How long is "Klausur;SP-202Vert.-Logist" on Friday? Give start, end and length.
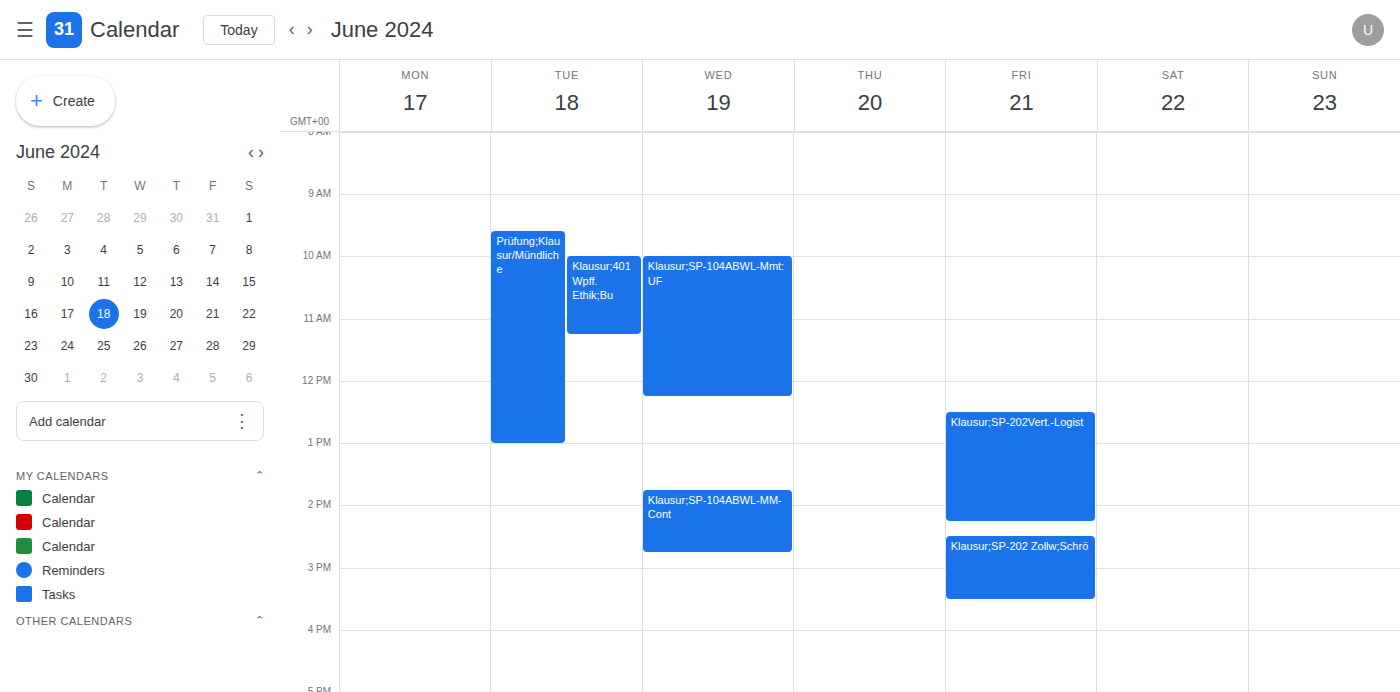
12:30 PM to 2:15 PM, 1 hour 45 minutes